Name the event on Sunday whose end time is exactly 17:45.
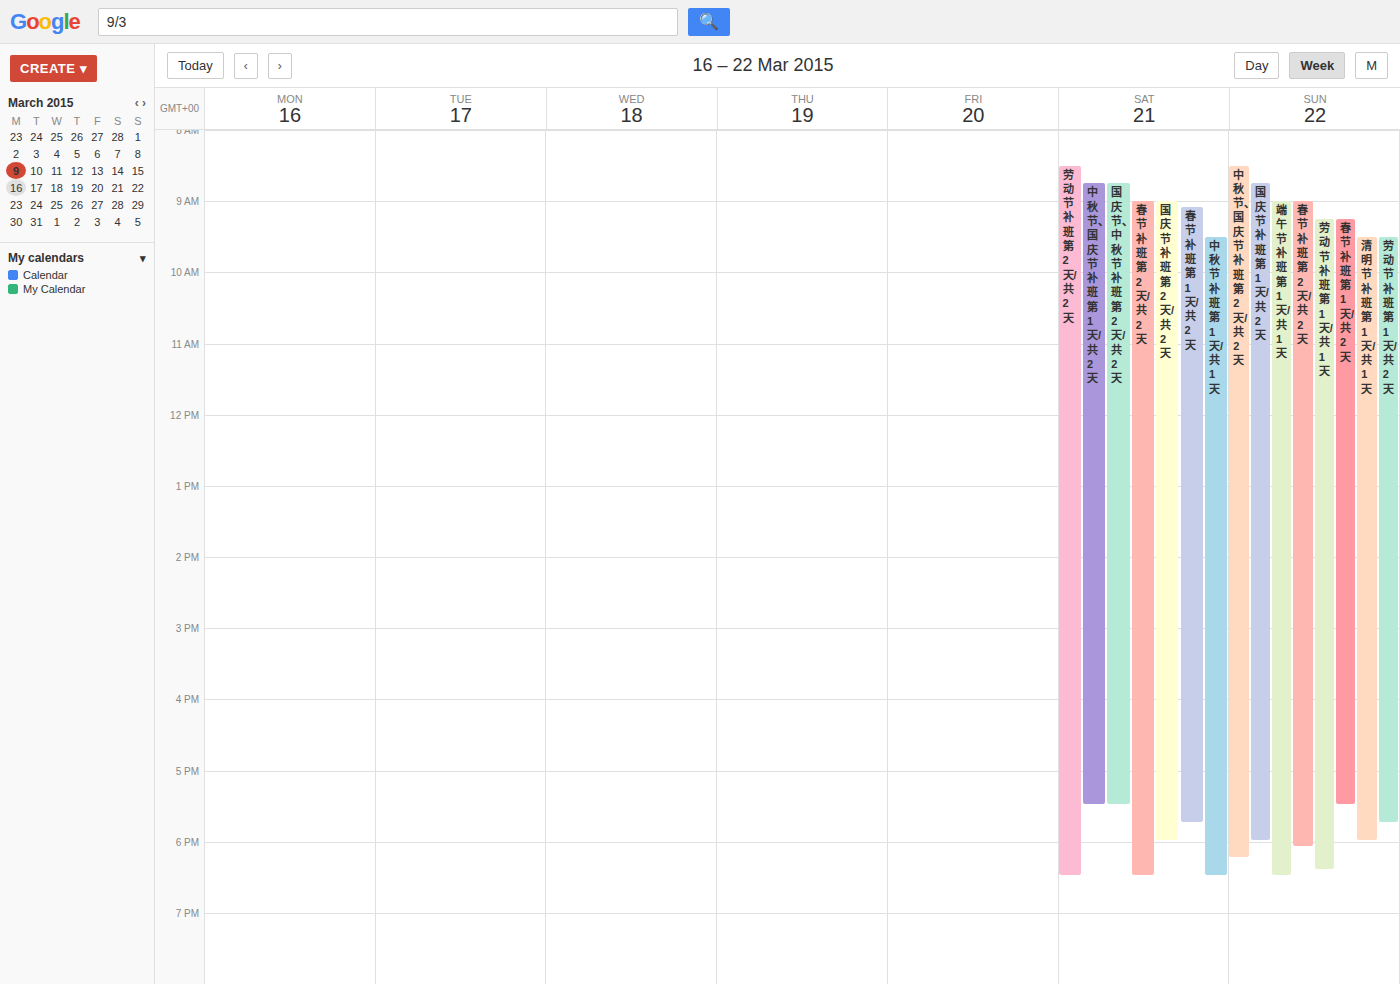
"劳动节 补班 第1天/共2天"